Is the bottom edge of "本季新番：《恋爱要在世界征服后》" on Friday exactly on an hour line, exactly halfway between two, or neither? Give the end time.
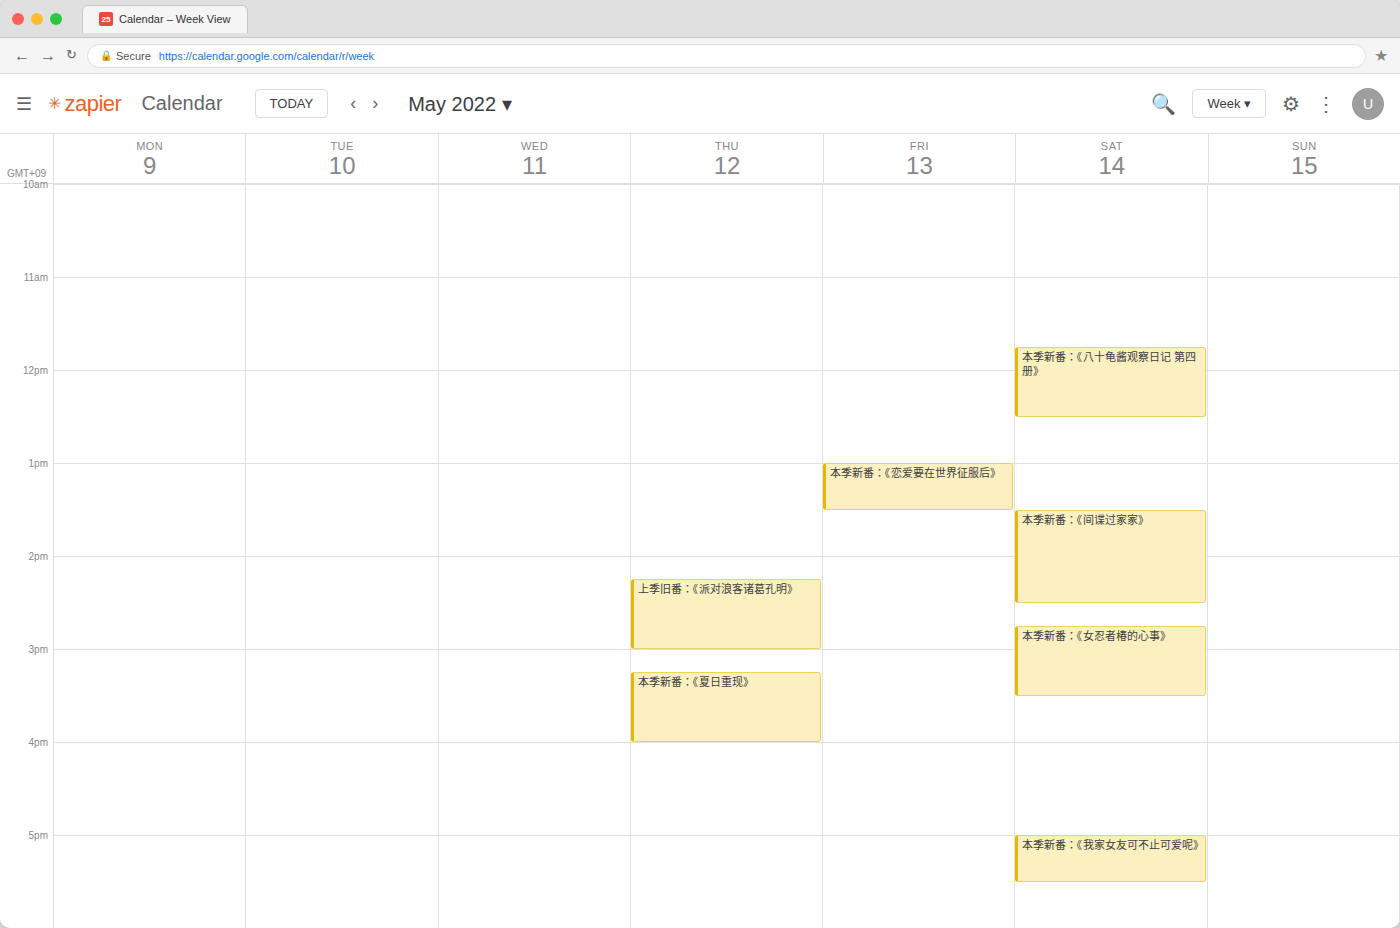
1:30 PM -- halfway between the 1 PM and 2 PM lines.